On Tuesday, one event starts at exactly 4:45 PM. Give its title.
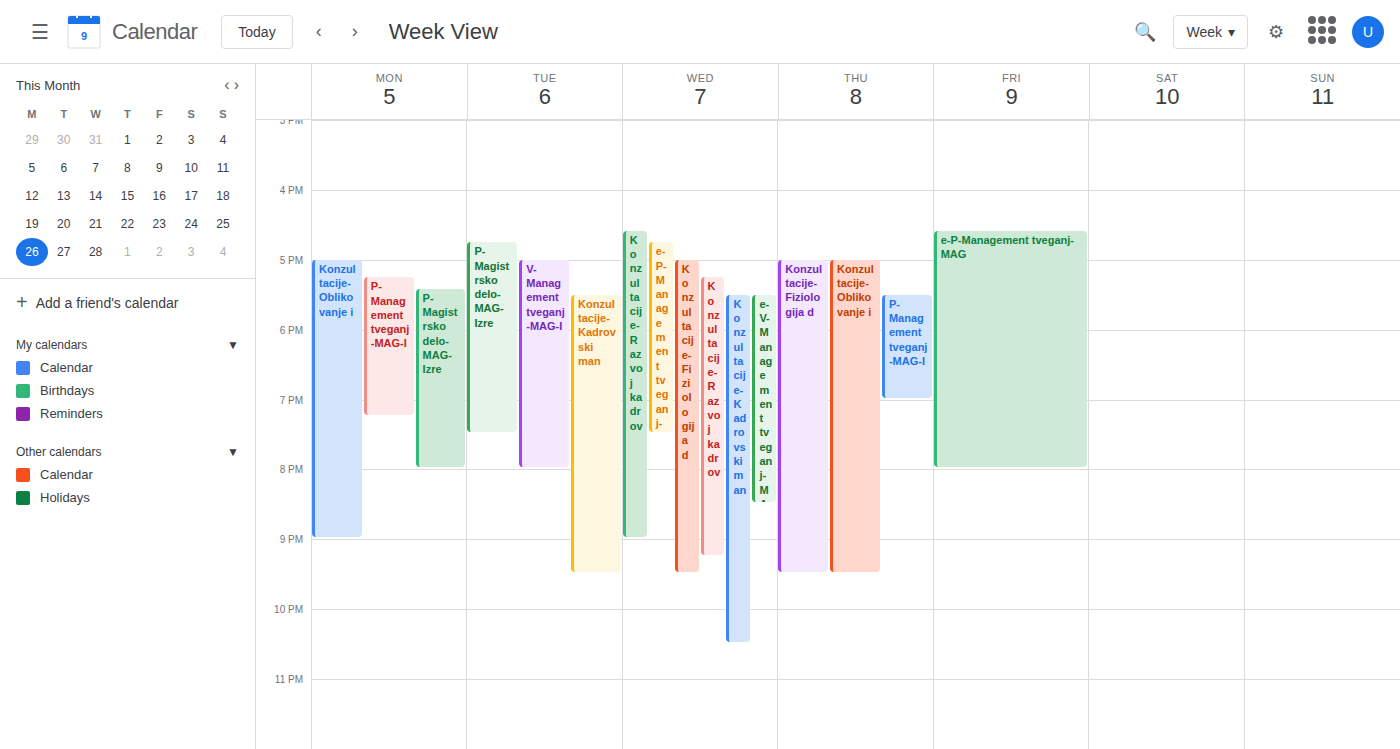
"P-Magistrsko delo-MAG-Izre"